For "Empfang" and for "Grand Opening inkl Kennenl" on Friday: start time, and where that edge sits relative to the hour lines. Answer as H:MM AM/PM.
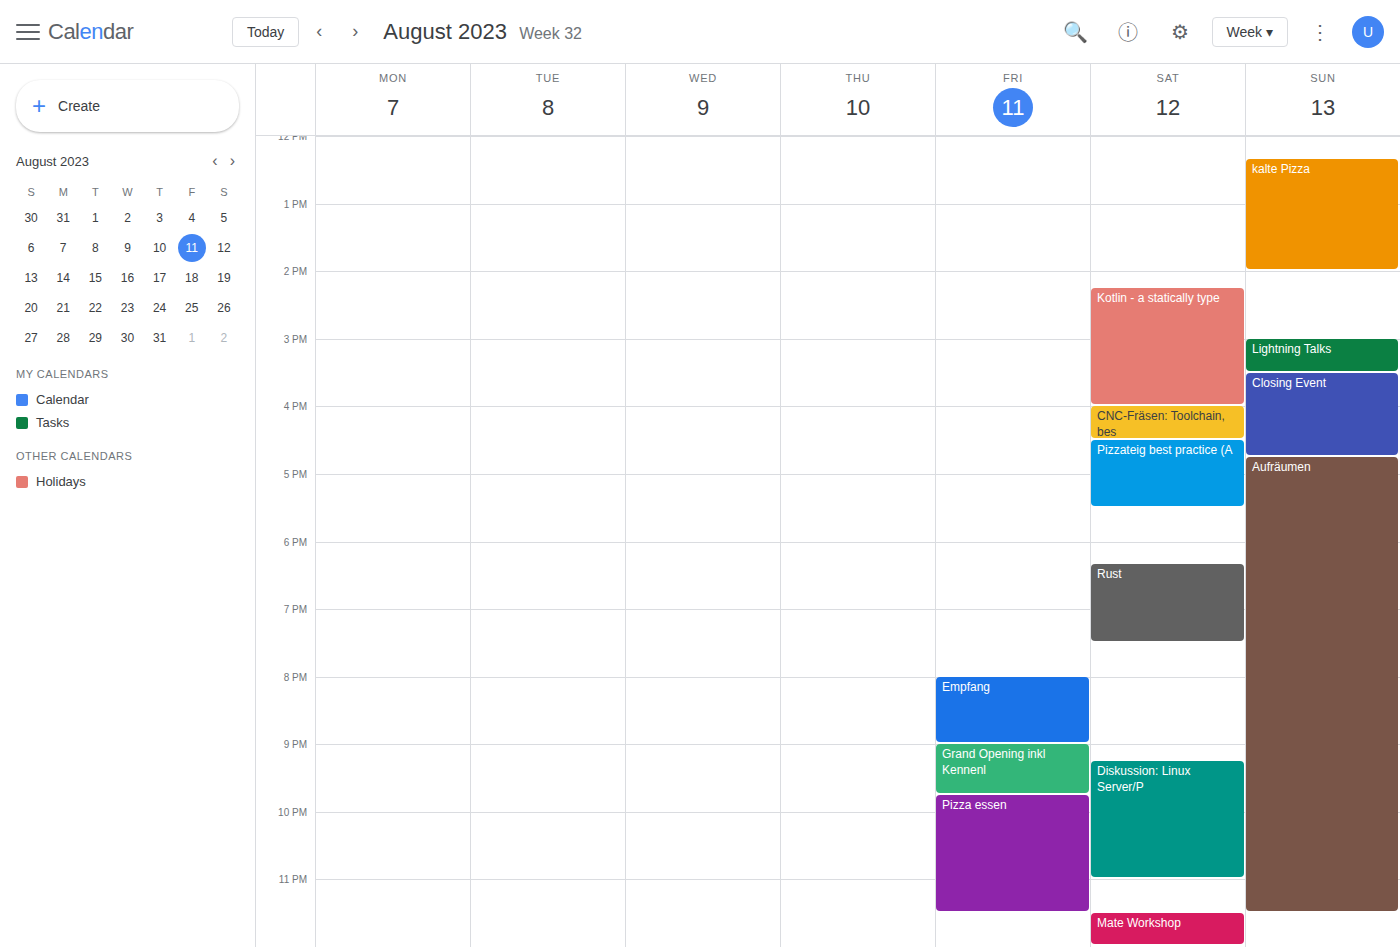
"Empfang": 8:00 PM, exactly on the 8 PM line. "Grand Opening inkl Kennenl": 9:00 PM, exactly on the 9 PM line.